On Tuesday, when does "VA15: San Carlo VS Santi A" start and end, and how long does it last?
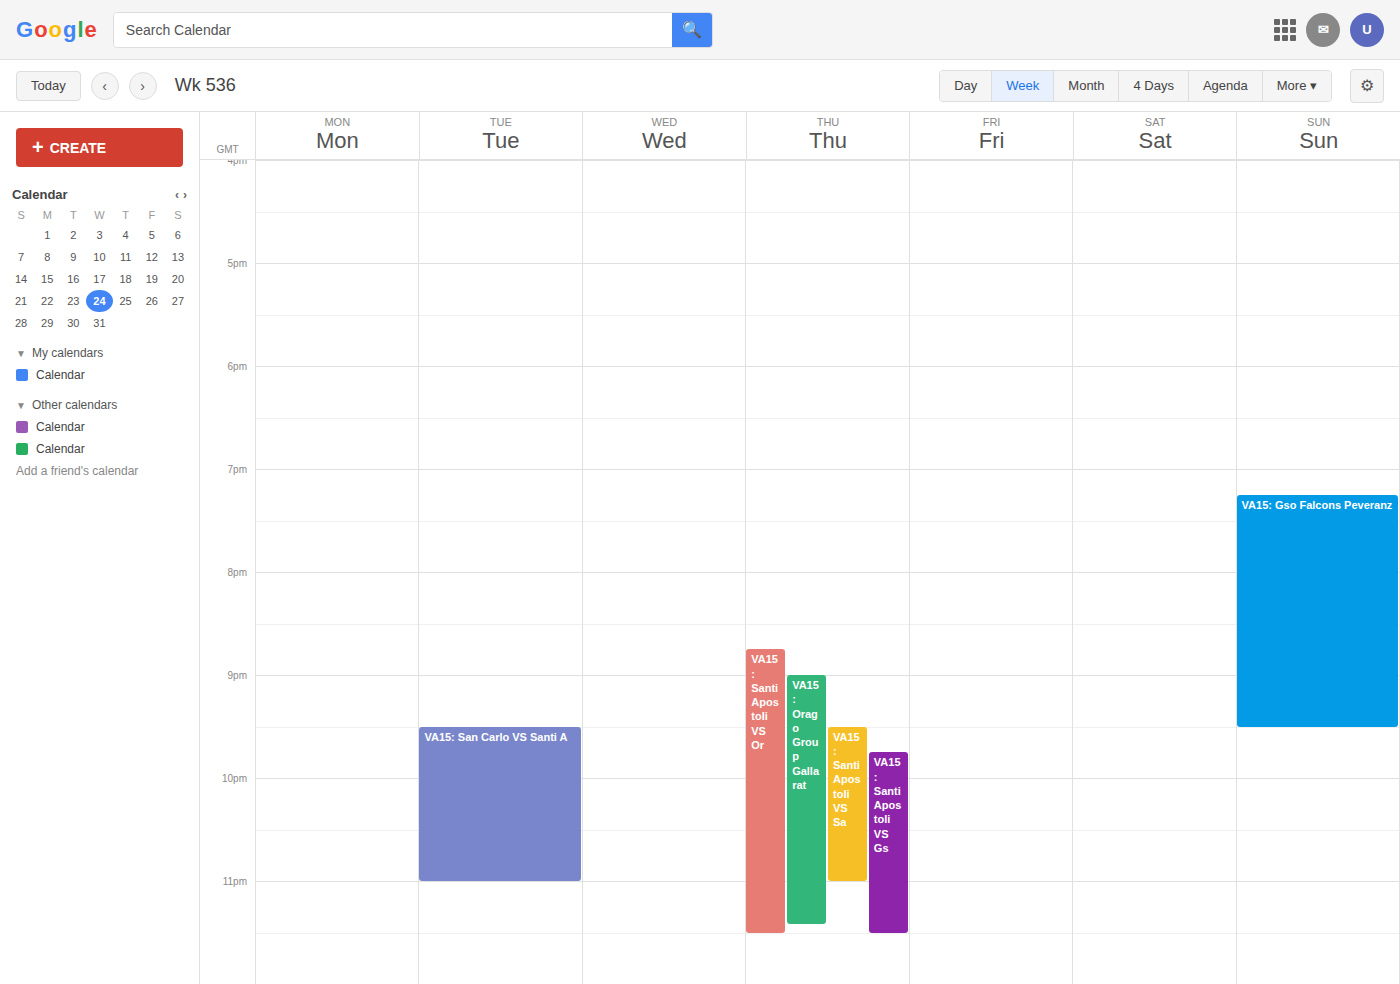
9:30 PM to 11:00 PM, 1 hour 30 minutes